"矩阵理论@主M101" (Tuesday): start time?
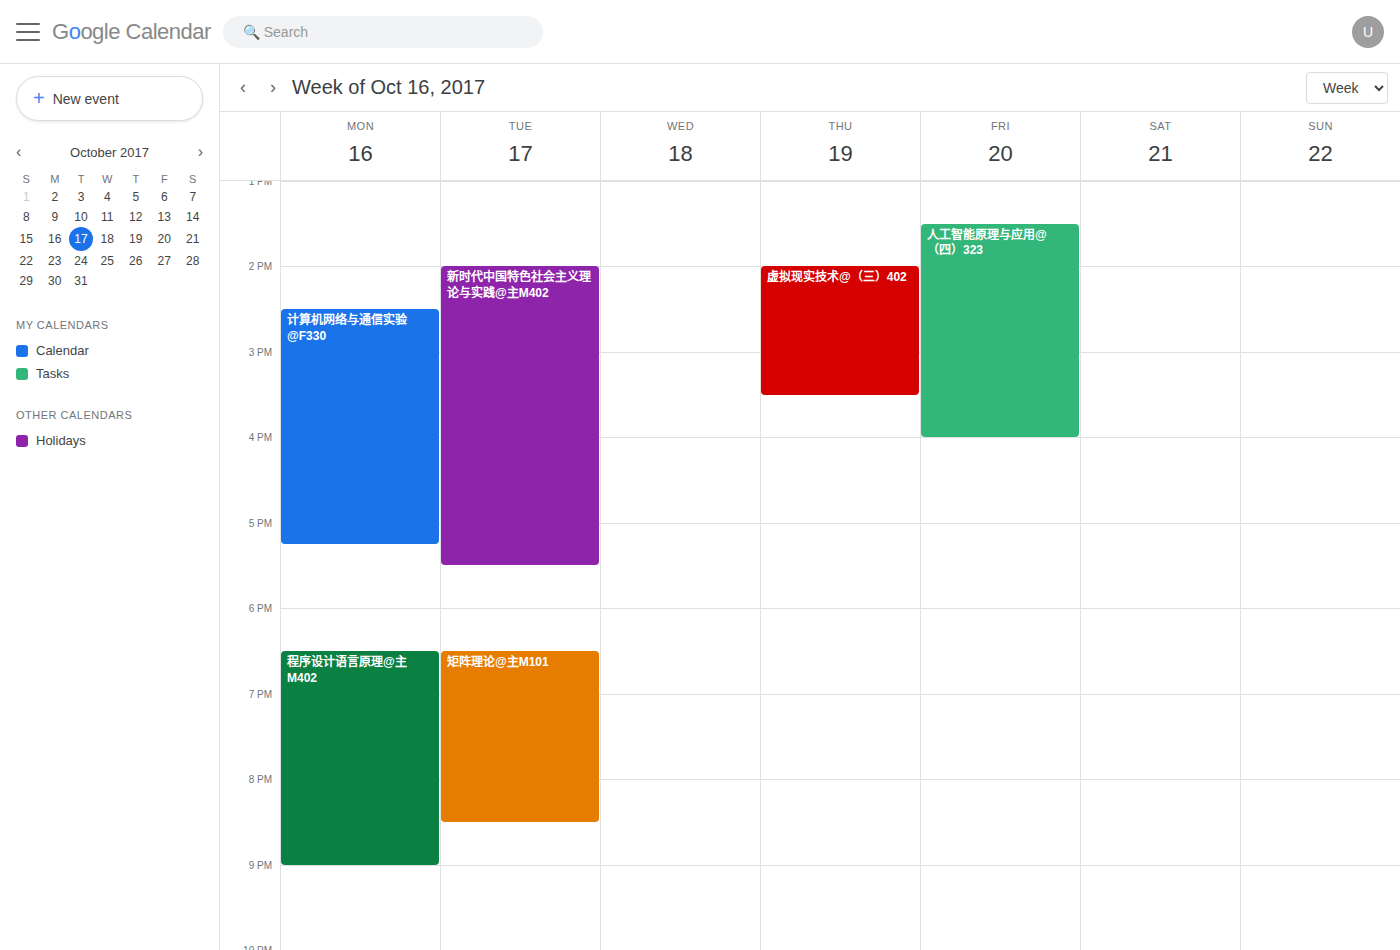
6:30 PM